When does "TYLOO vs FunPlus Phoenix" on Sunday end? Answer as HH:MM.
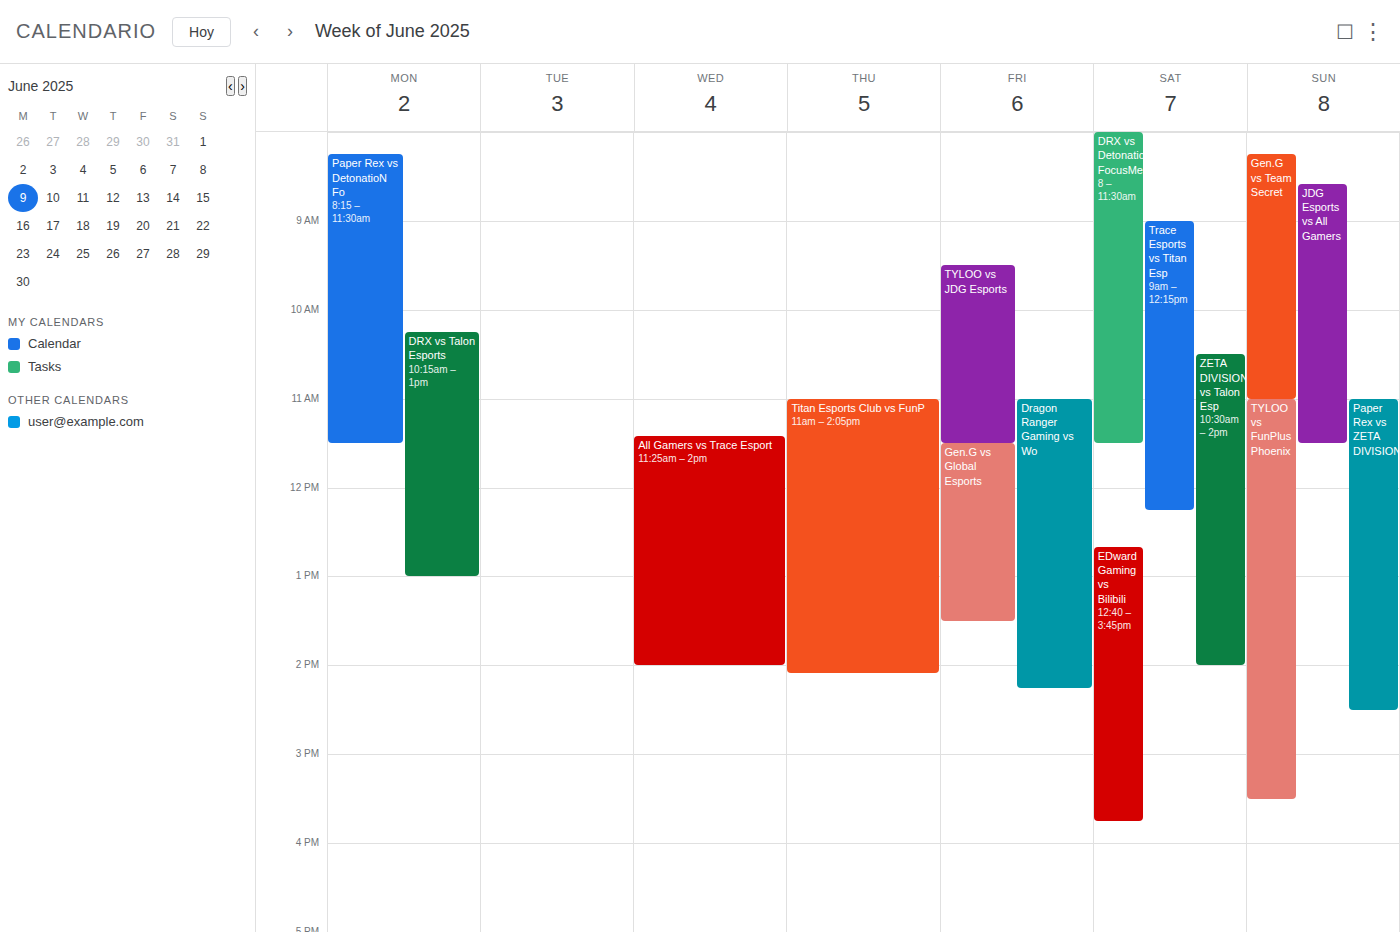
15:30